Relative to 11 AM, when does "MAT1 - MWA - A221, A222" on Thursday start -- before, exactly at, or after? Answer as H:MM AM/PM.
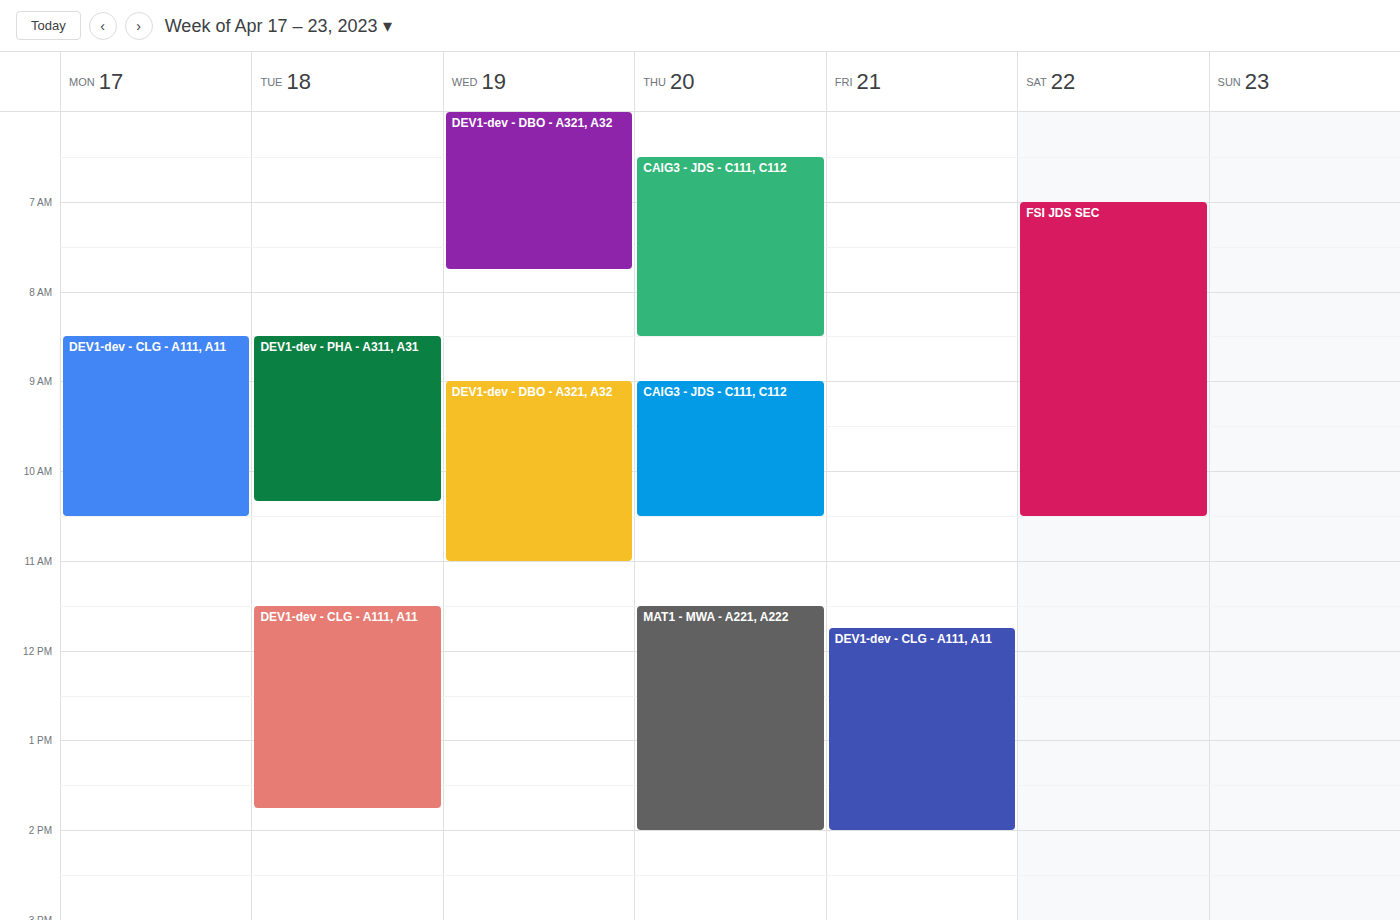
11:30 AM -- after 11 AM, 30 minutes below the 11 AM line.